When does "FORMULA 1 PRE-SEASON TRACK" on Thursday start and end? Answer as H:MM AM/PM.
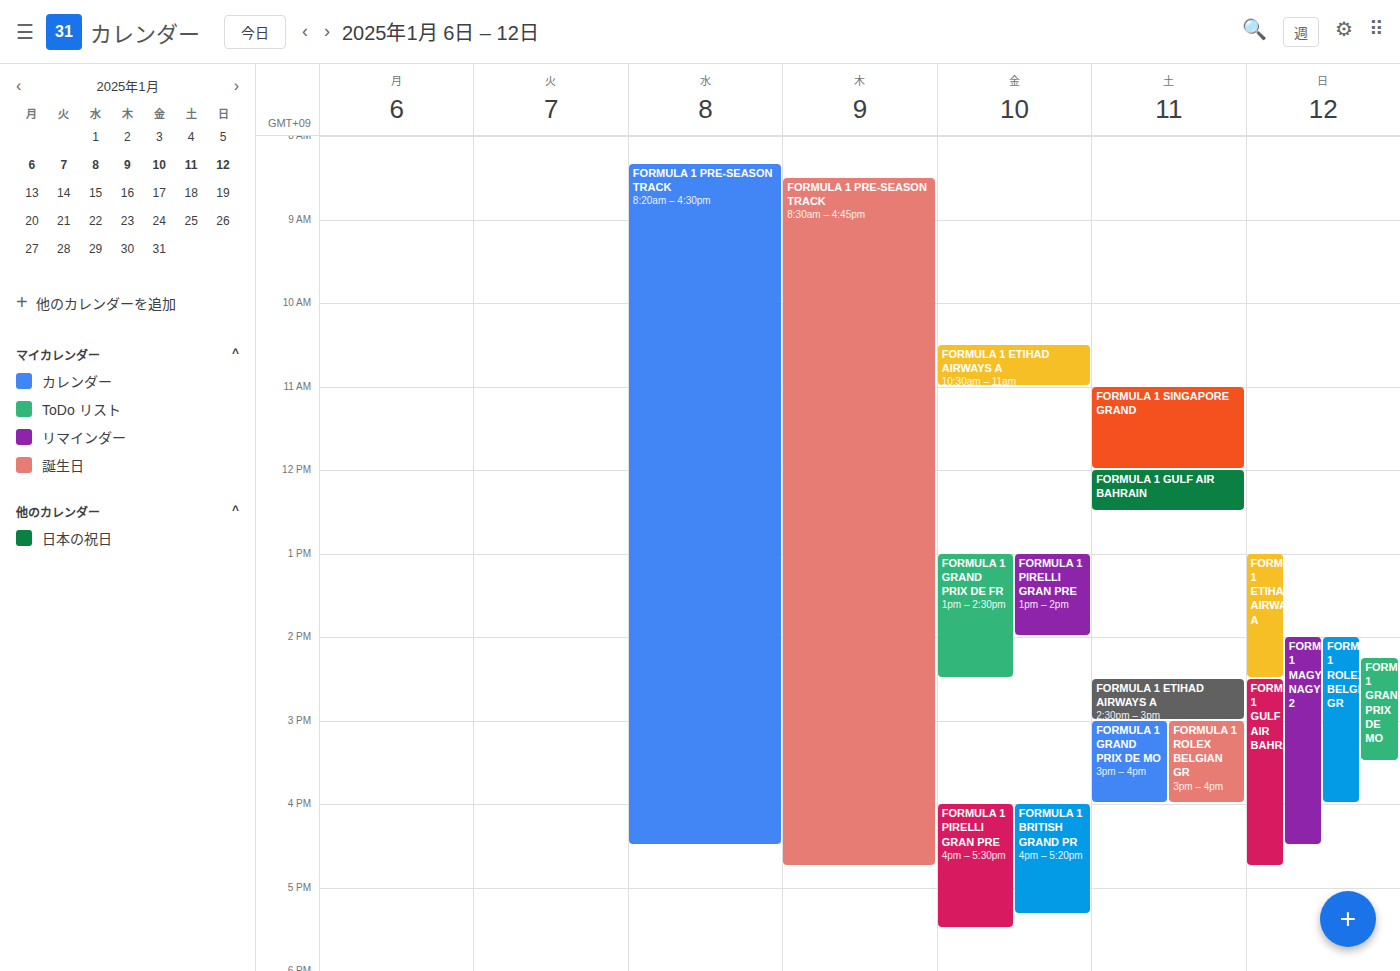
8:30 AM to 4:45 PM